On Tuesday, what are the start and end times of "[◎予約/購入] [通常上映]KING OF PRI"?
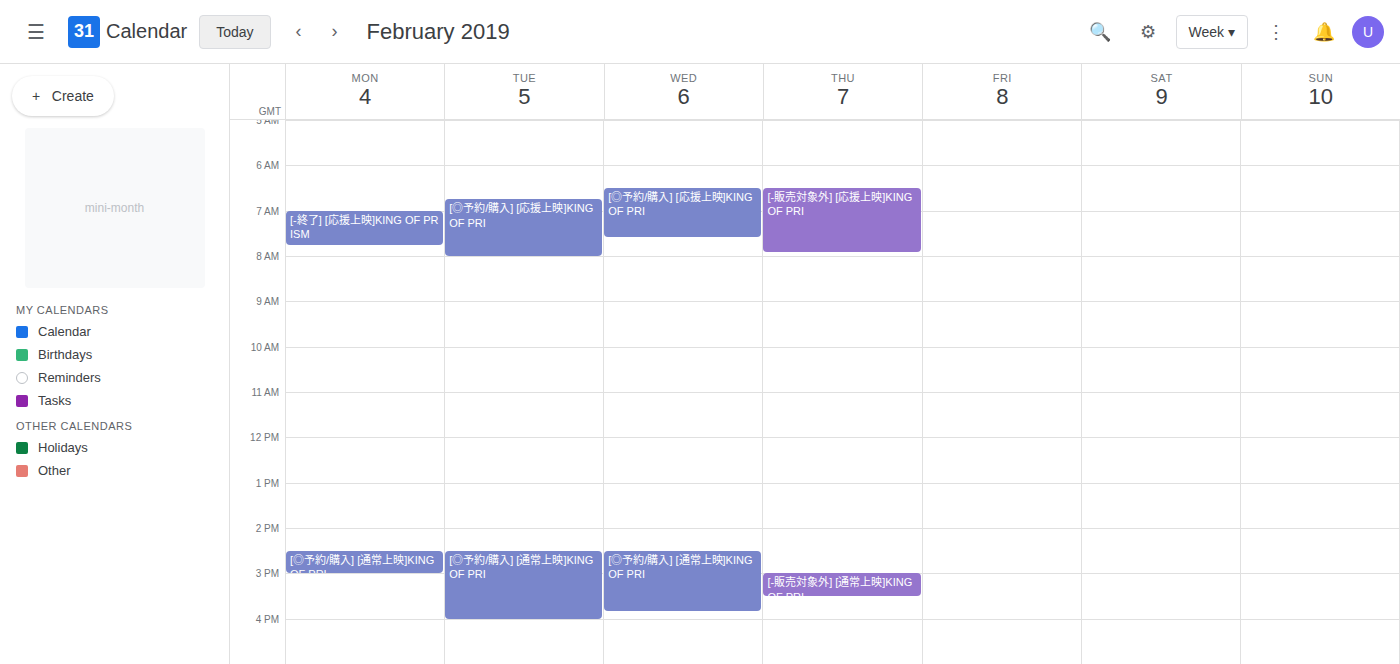
2:30 PM to 4:00 PM